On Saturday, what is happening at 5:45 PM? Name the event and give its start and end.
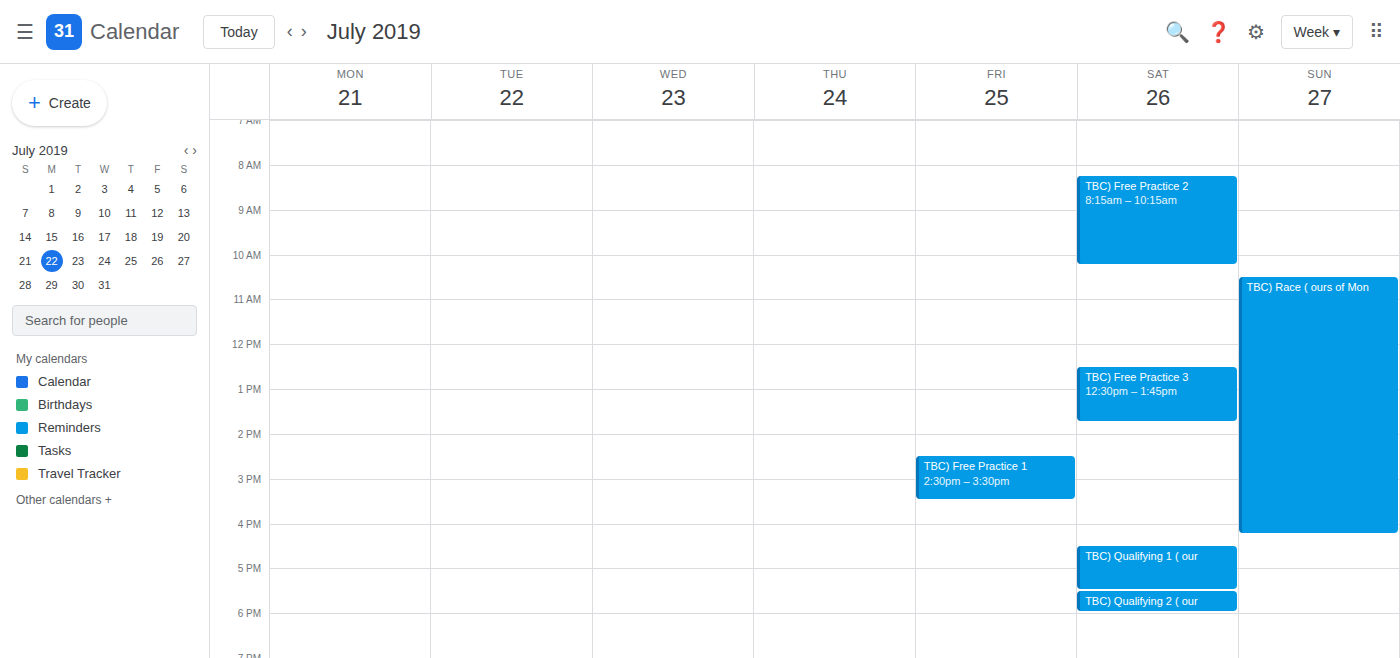
"TBC) Qualifying 2 ( our", 5:30 PM to 6:00 PM